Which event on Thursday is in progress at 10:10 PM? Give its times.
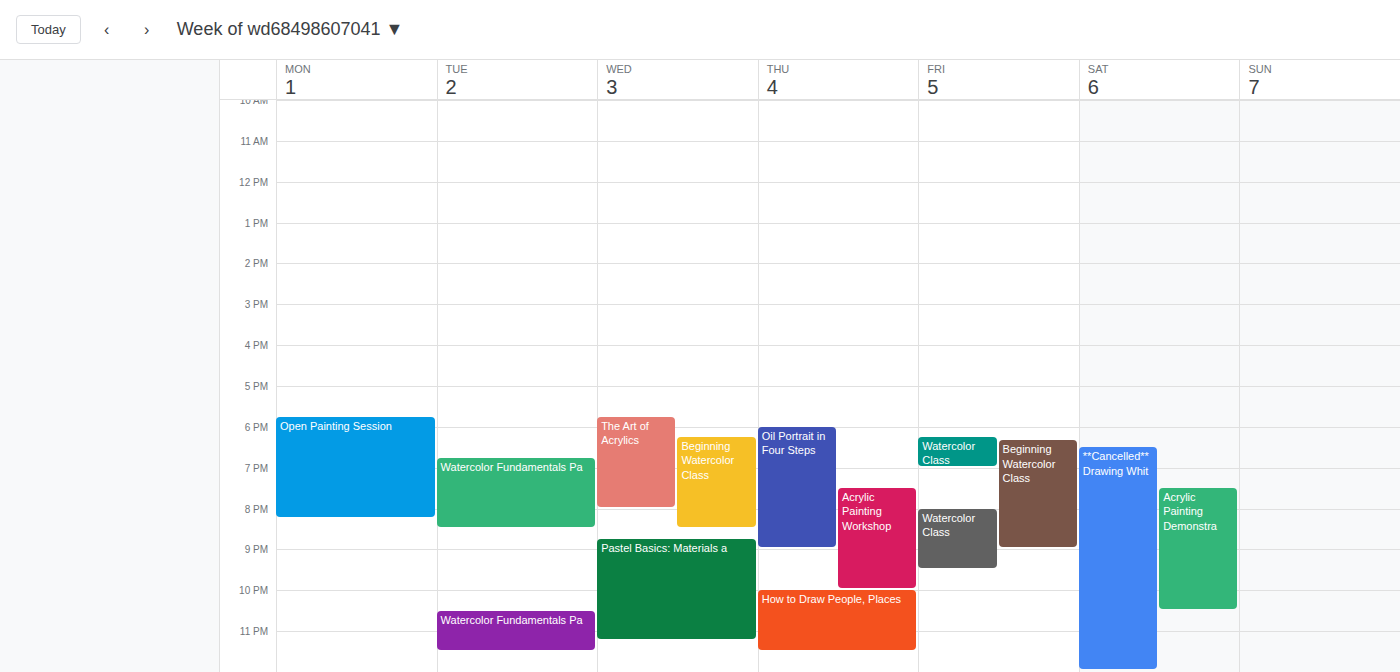
"How to Draw People, Places", 10:00 PM to 11:30 PM